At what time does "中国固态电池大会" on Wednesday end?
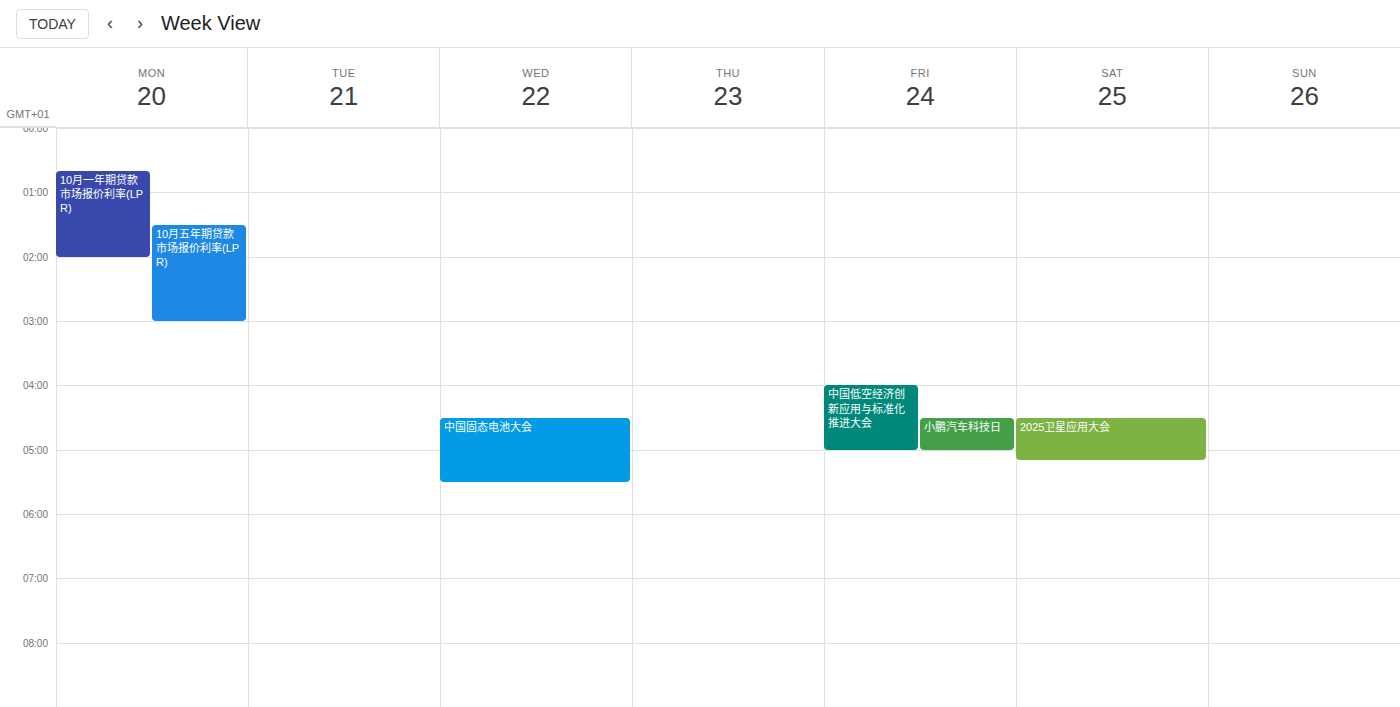
5:30 AM